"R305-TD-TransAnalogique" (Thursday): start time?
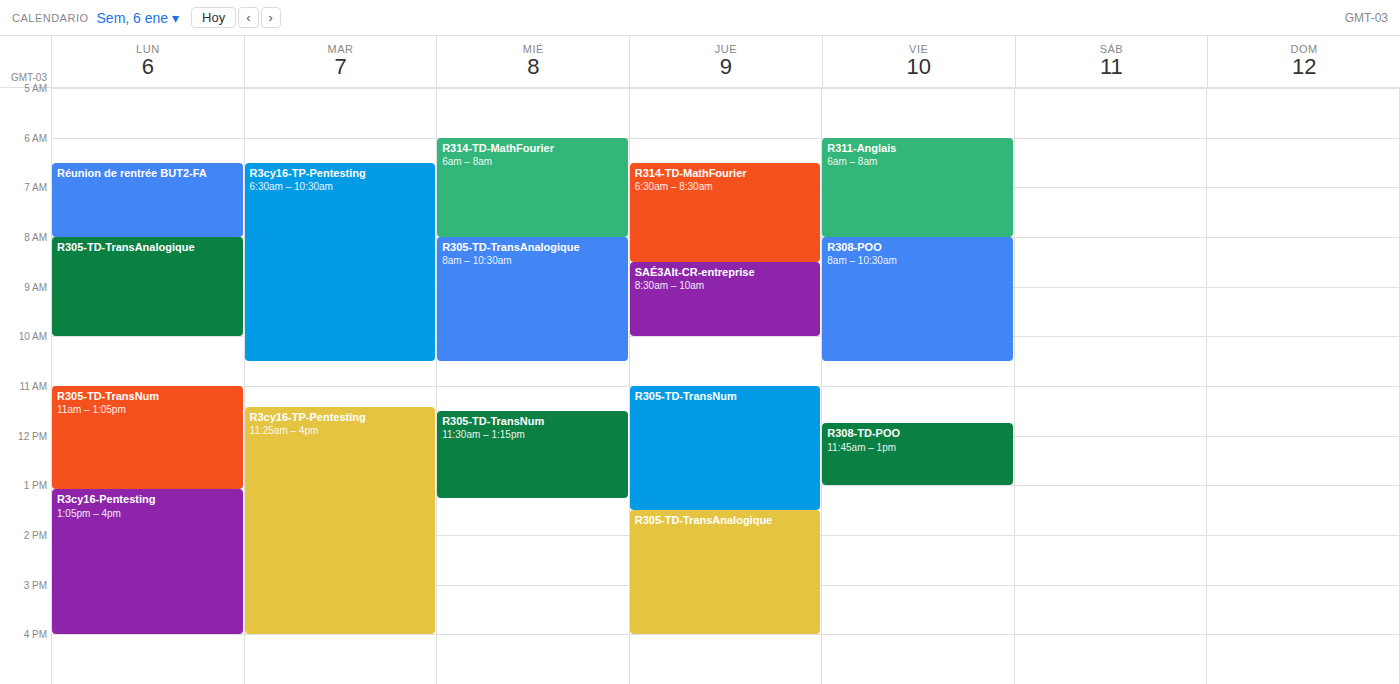
1:30 PM